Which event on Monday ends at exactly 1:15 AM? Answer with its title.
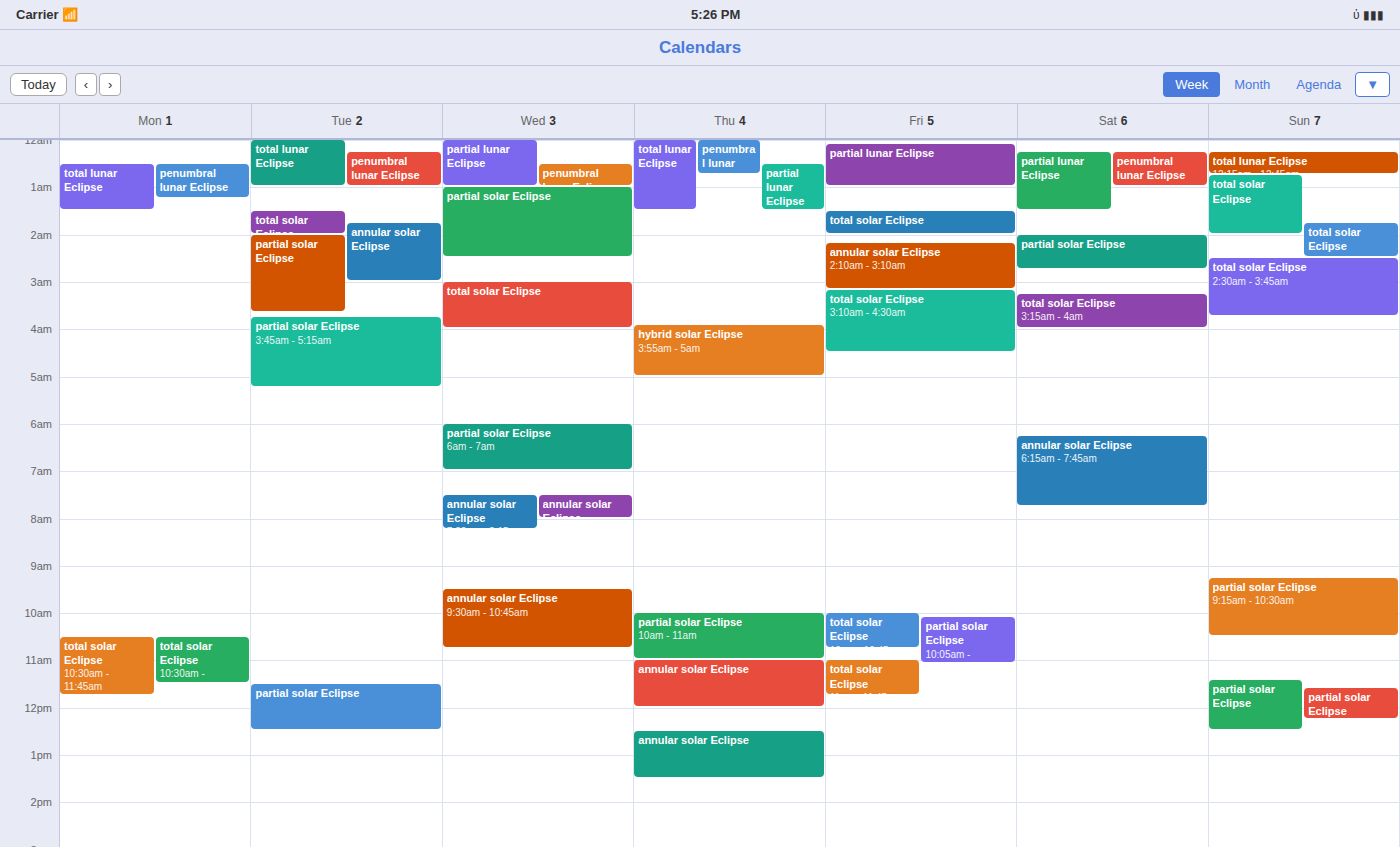
"penumbral lunar Eclipse"